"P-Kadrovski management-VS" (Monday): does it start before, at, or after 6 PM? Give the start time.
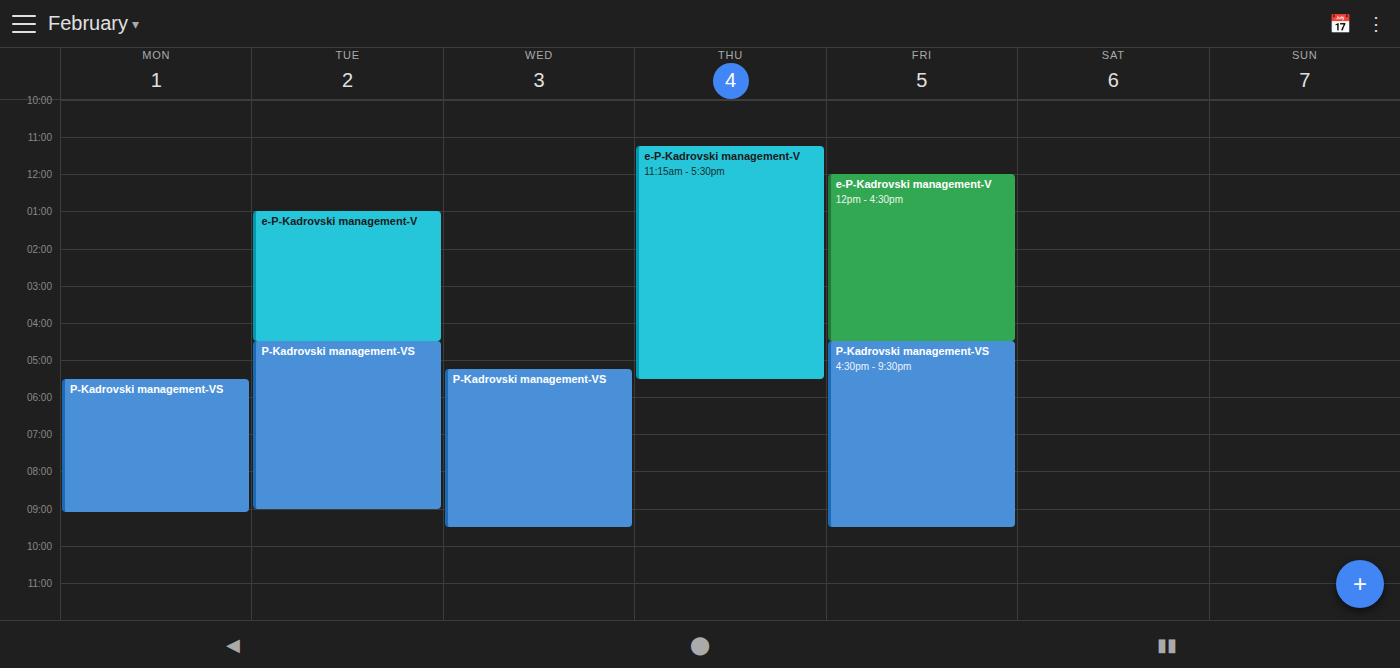
5:30 PM -- before 6 PM, 30 minutes above the 6 PM line.